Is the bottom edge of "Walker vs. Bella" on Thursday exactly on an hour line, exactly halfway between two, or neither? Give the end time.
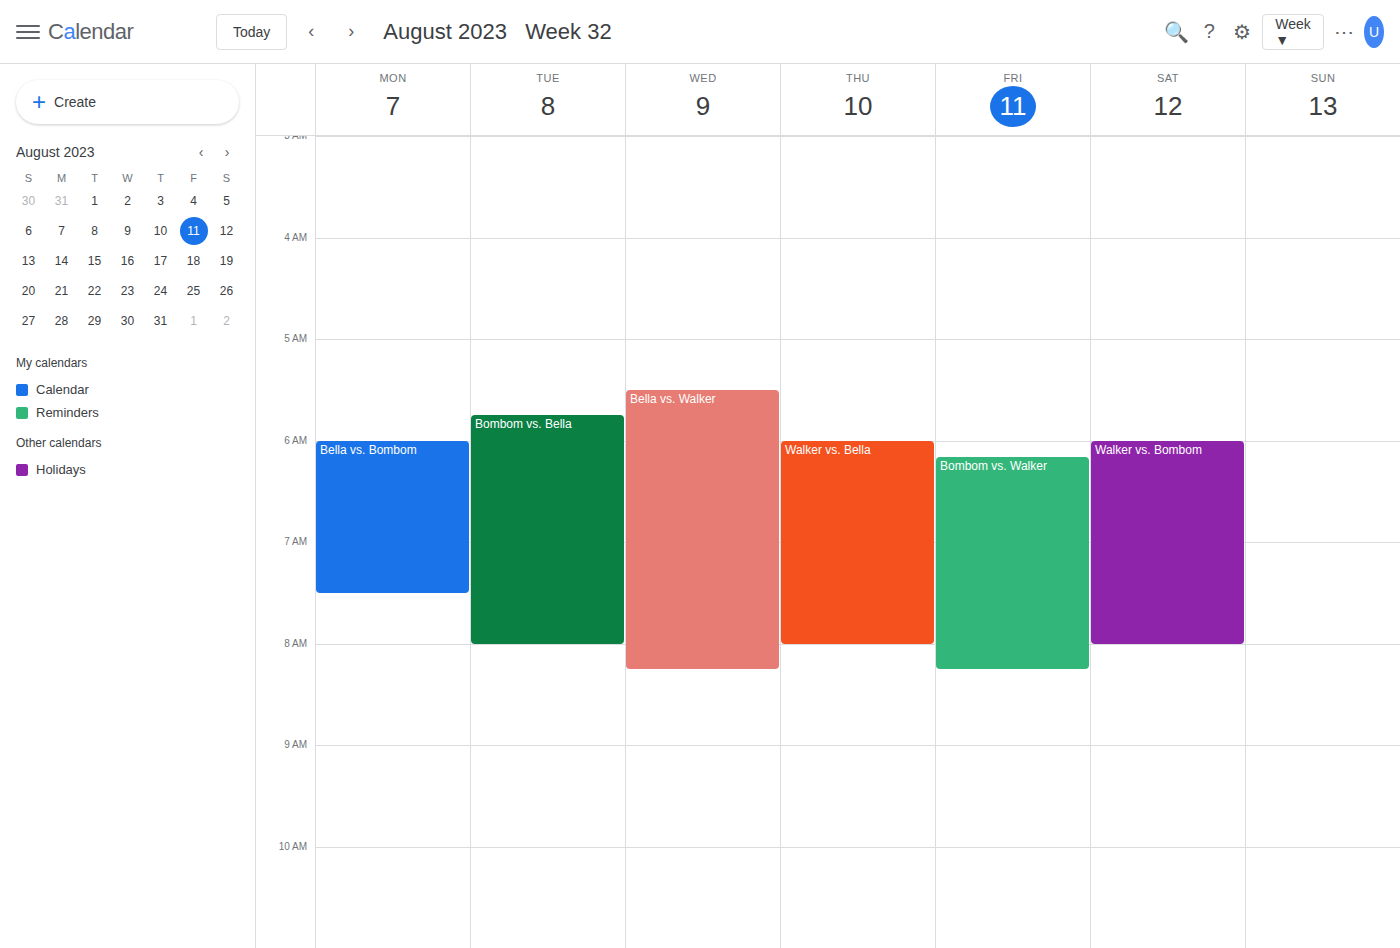
8:00 AM -- exactly on the 8 AM line.